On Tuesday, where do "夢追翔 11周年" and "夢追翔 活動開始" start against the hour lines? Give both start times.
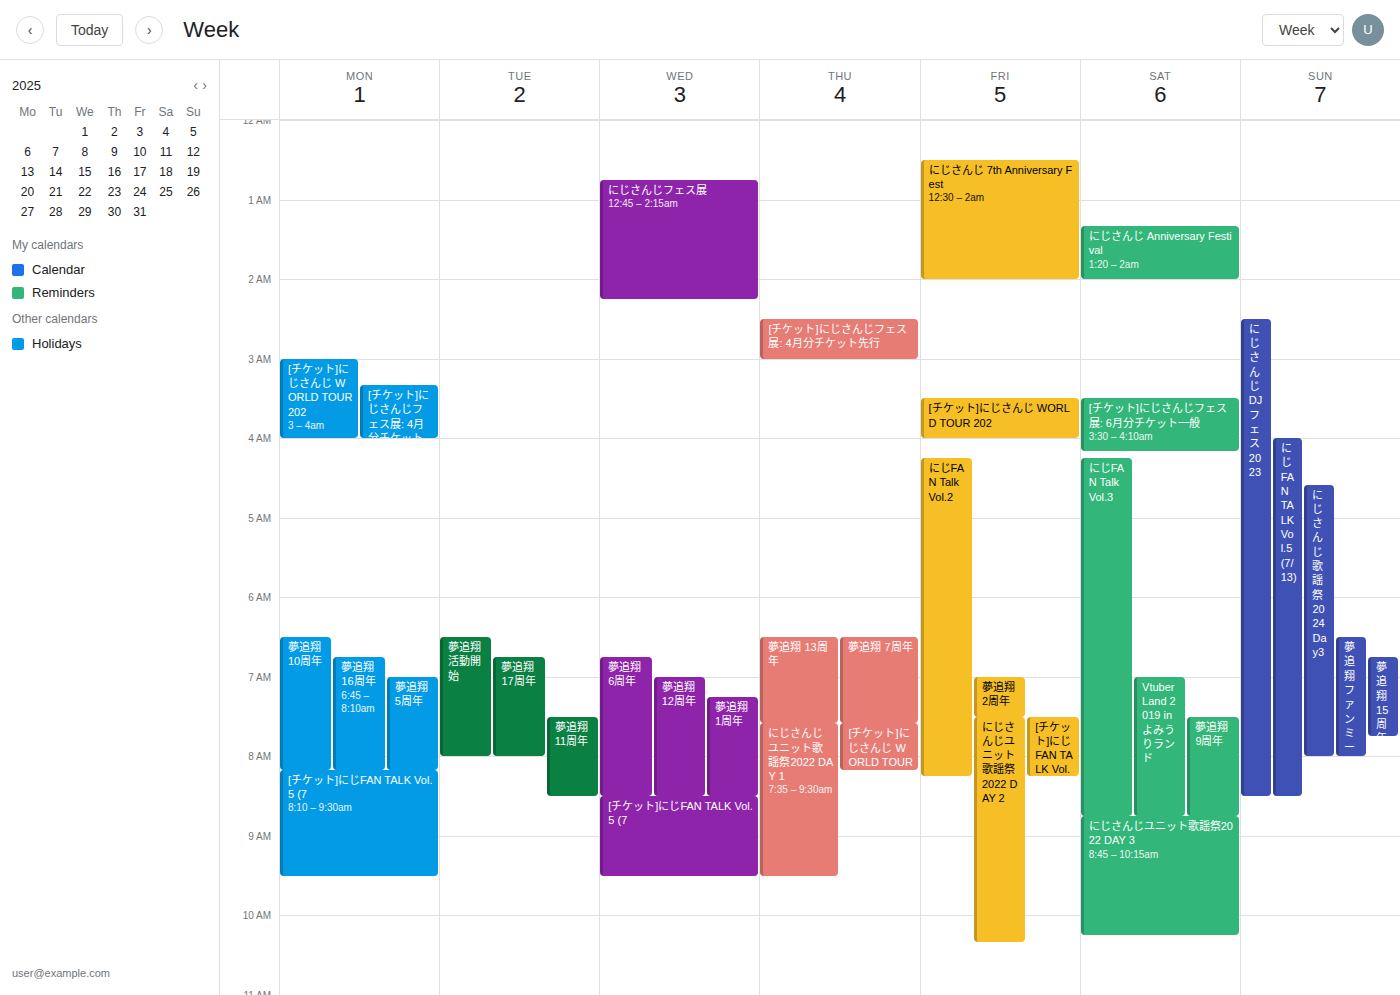
"夢追翔 11周年": 7:30 AM, halfway between the 7 AM and 8 AM lines. "夢追翔 活動開始": 6:30 AM, halfway between the 6 AM and 7 AM lines.